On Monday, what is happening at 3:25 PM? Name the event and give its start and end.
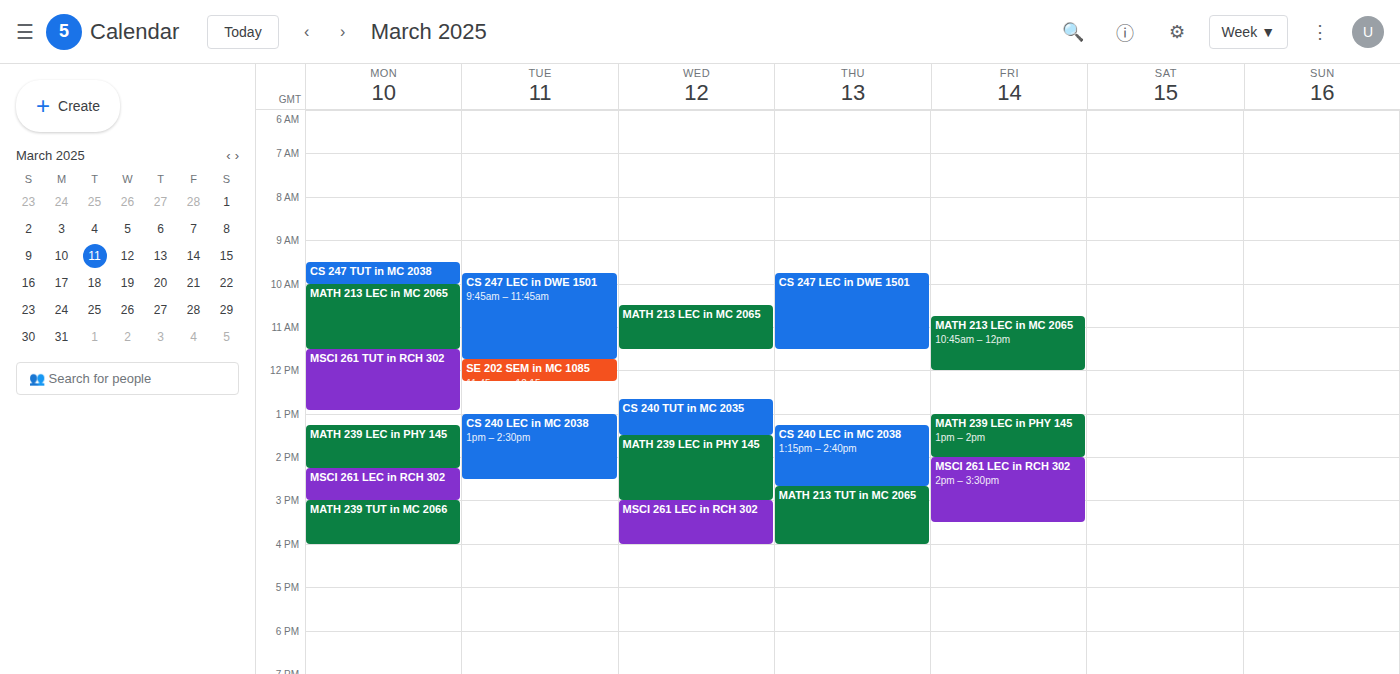
"MATH 239 TUT in MC 2066", 3:00 PM to 4:00 PM